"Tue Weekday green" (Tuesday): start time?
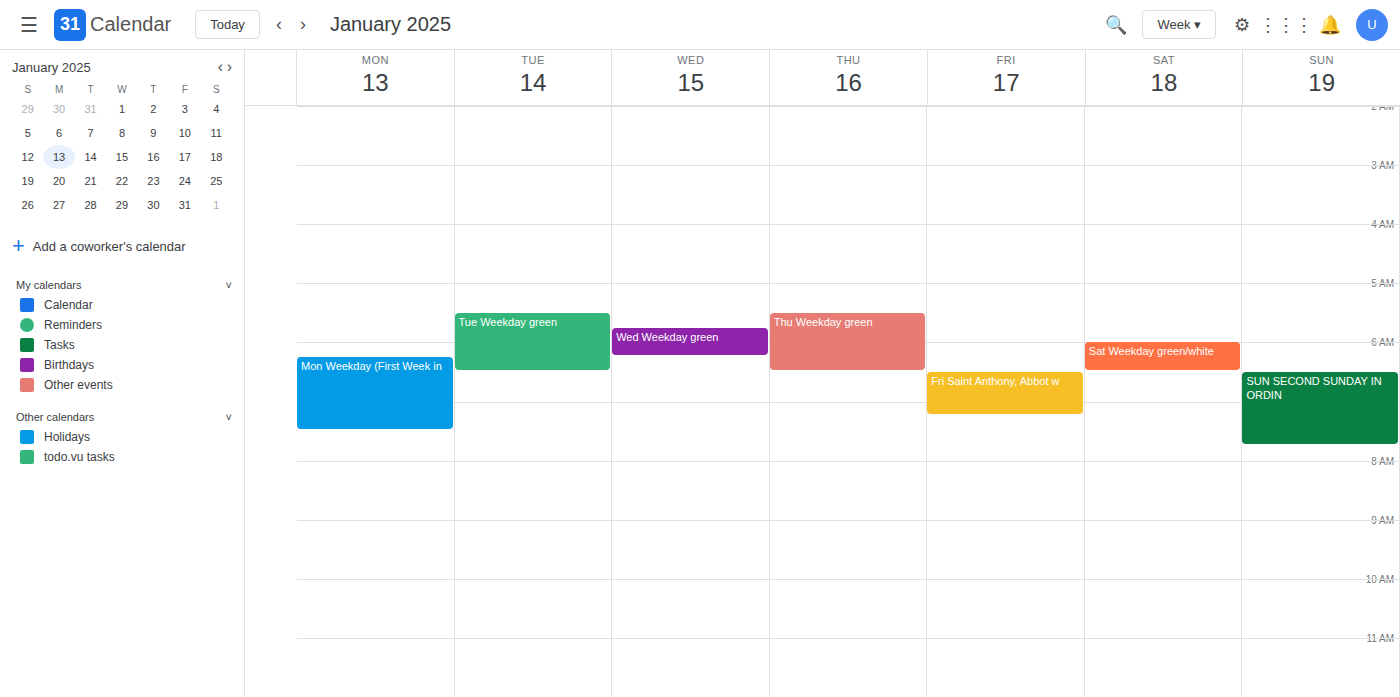
5:30 AM